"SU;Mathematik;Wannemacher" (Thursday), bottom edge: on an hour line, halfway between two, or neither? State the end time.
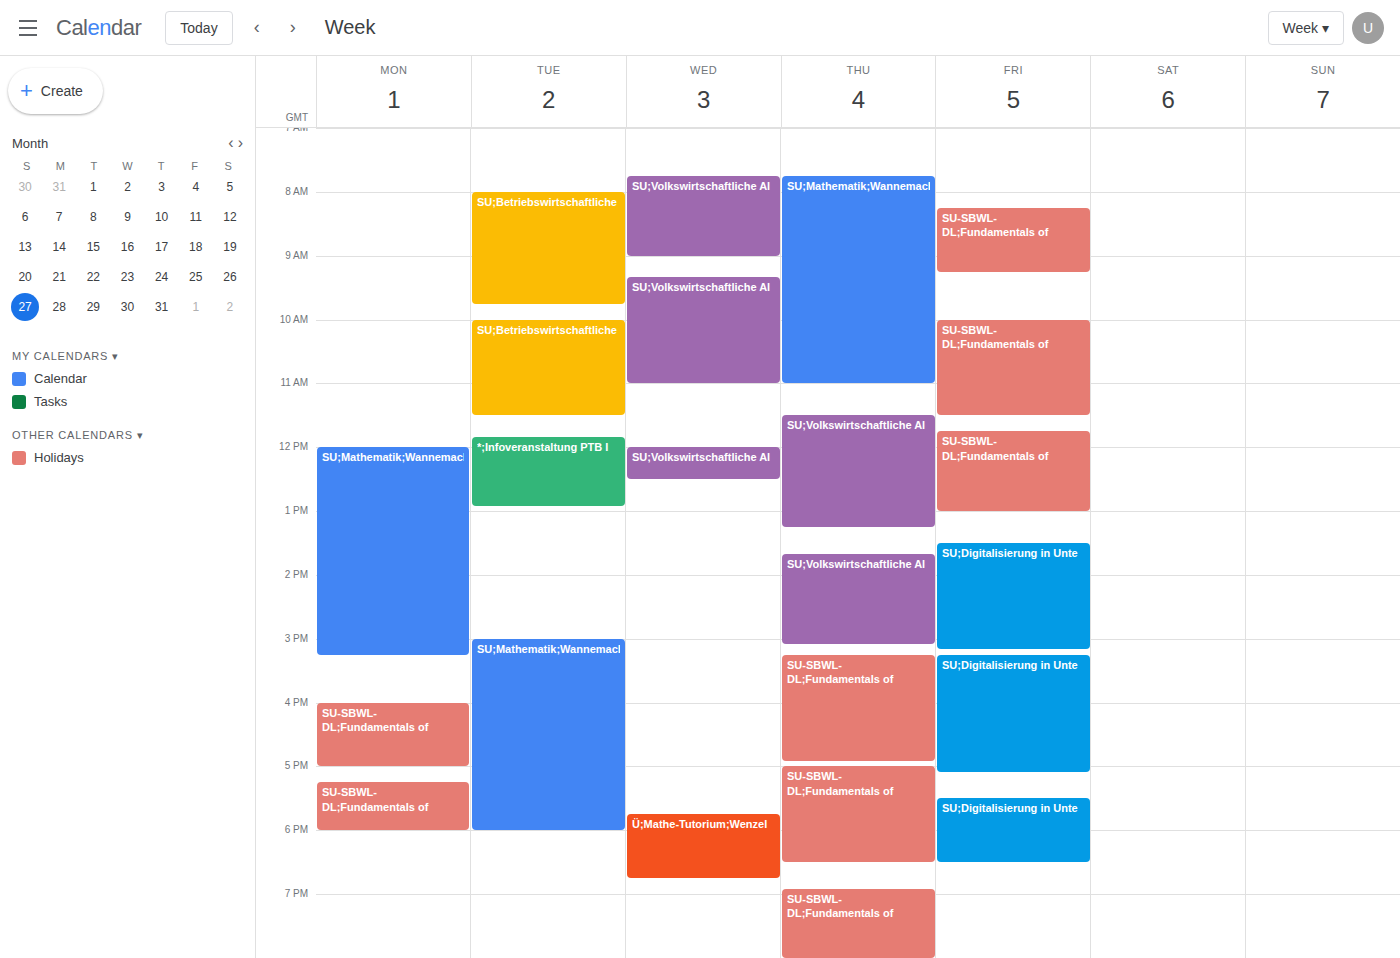
11:00 AM -- exactly on the 11 AM line.